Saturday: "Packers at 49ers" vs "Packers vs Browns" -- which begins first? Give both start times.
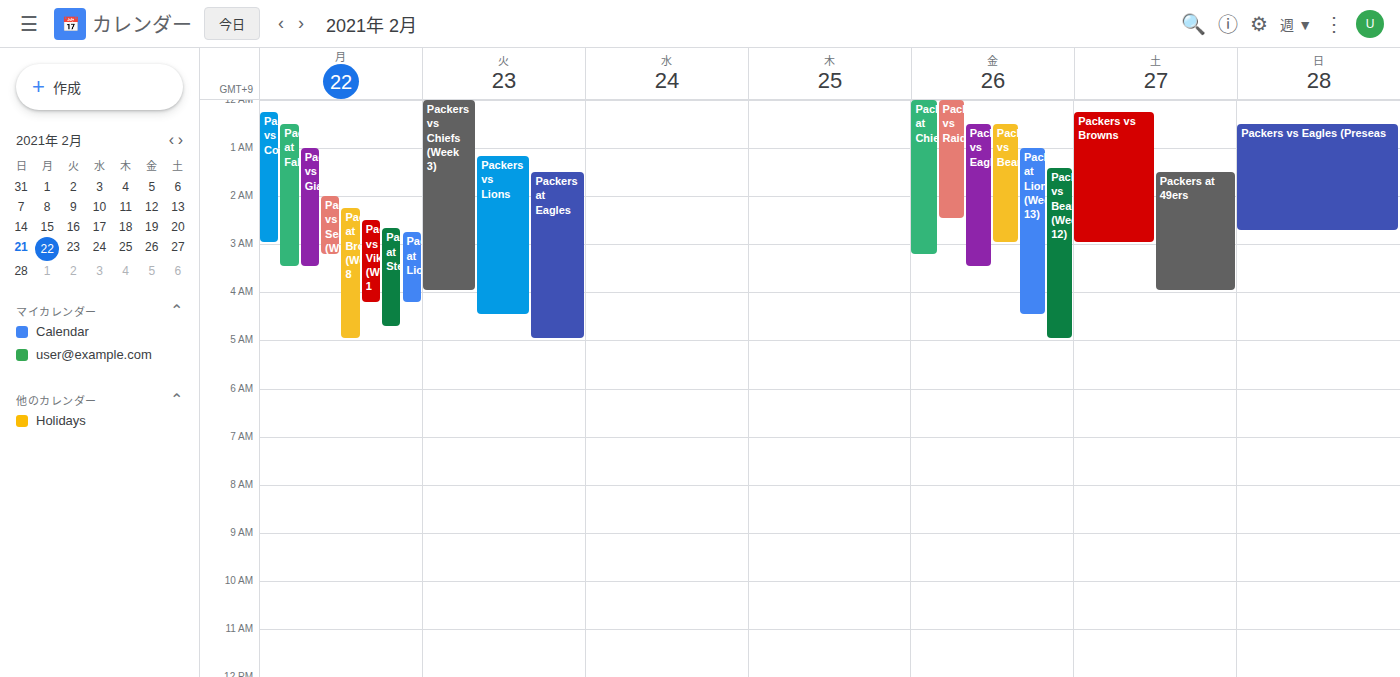
"Packers vs Browns" 00:15; "Packers at 49ers" 01:30.